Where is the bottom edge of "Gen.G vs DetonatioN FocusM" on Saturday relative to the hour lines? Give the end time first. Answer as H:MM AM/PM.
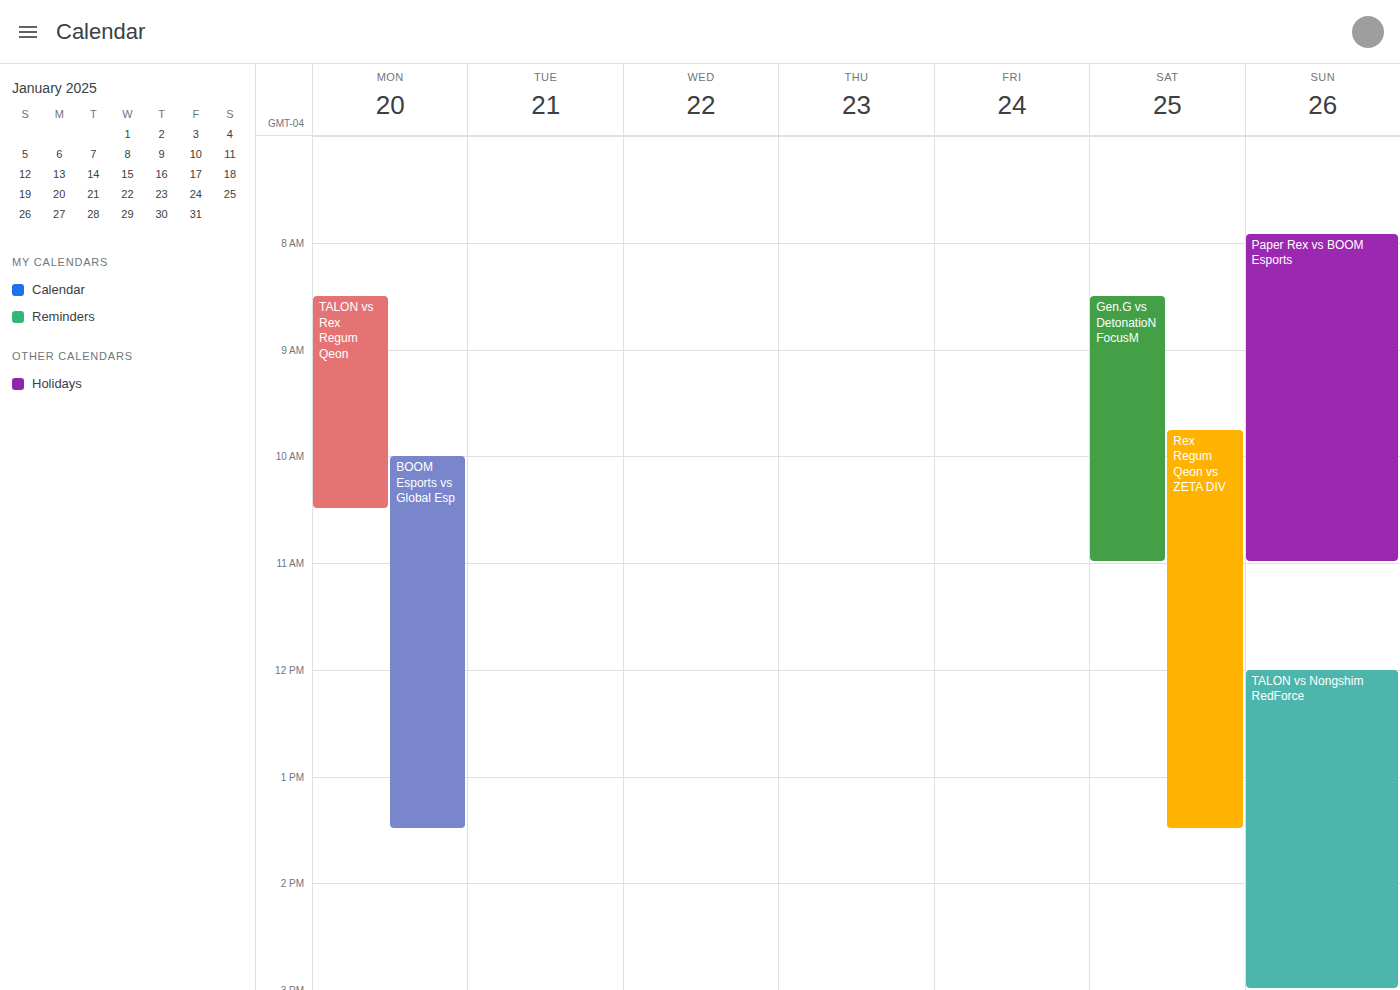
11:00 AM -- exactly on the 11 AM line.